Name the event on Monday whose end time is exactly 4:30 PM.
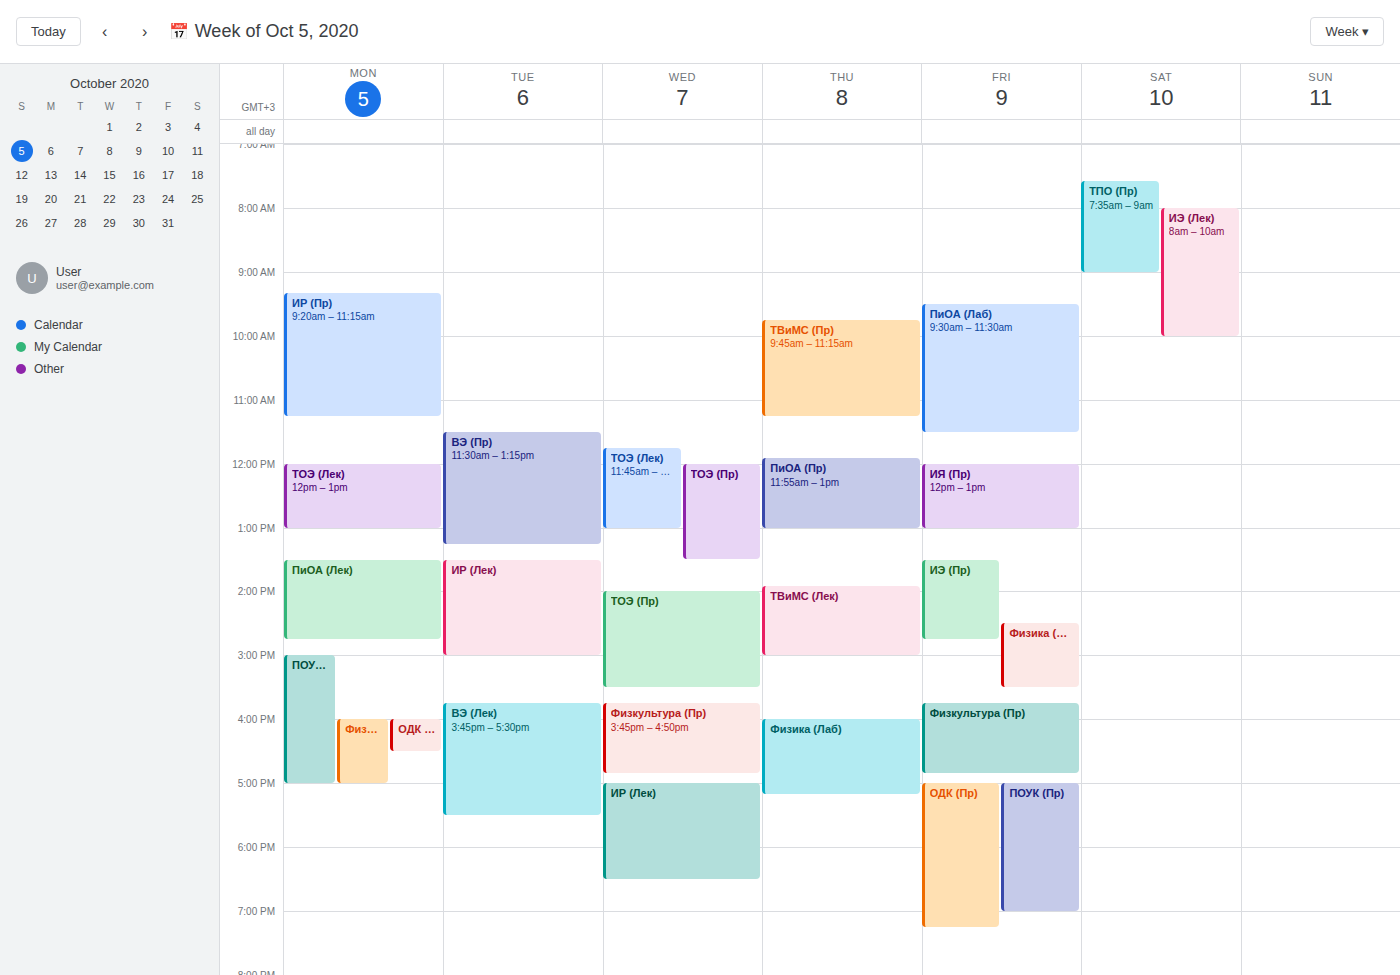
"ОДК (Лек)"